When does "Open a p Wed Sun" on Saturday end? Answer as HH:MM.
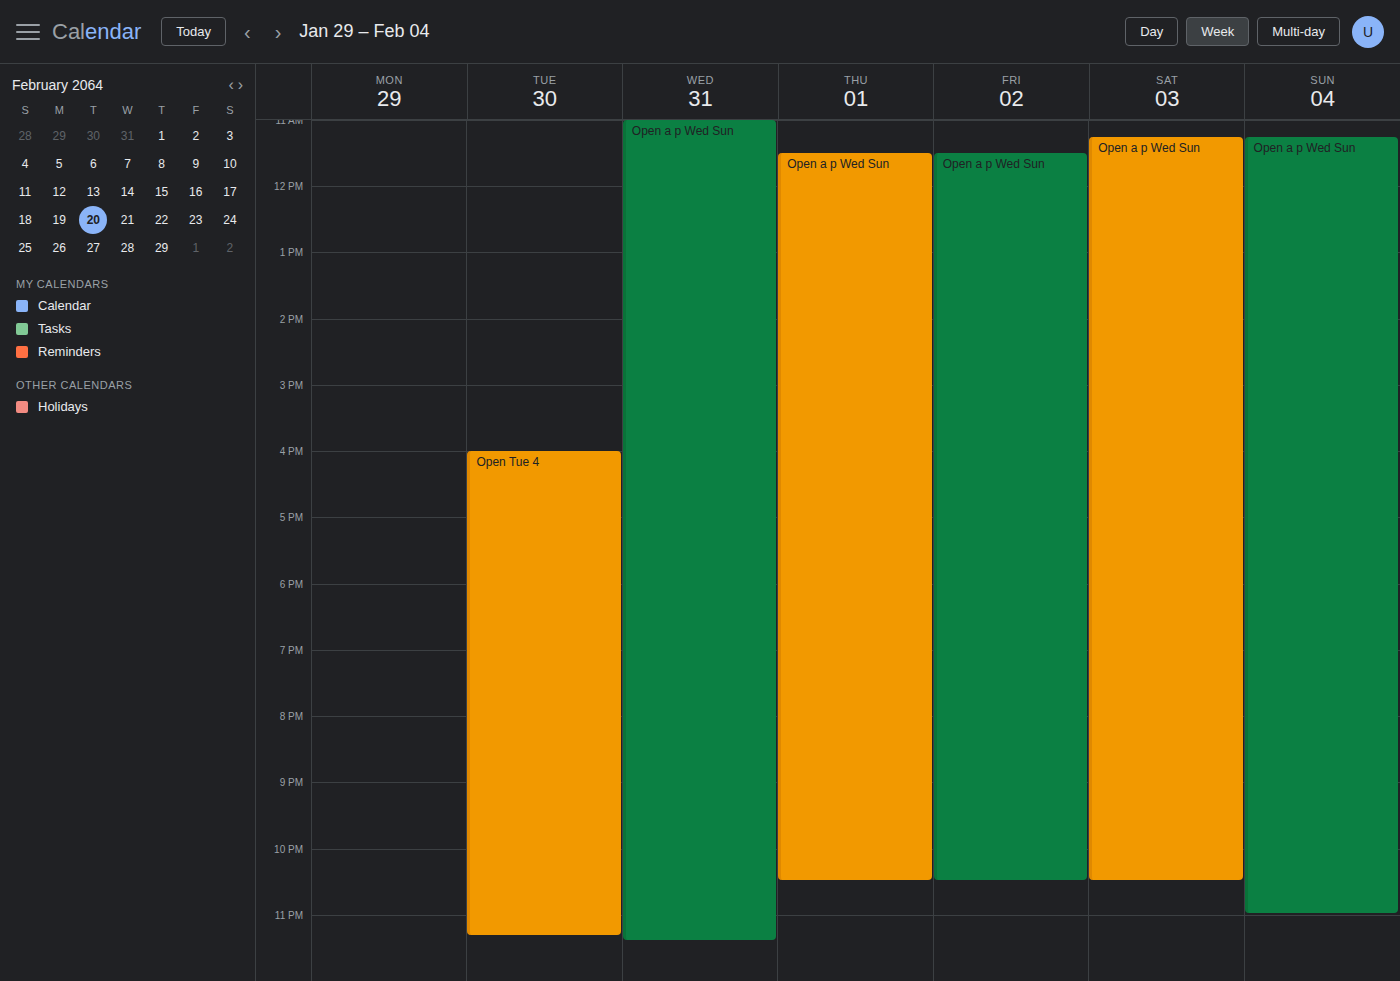
22:30